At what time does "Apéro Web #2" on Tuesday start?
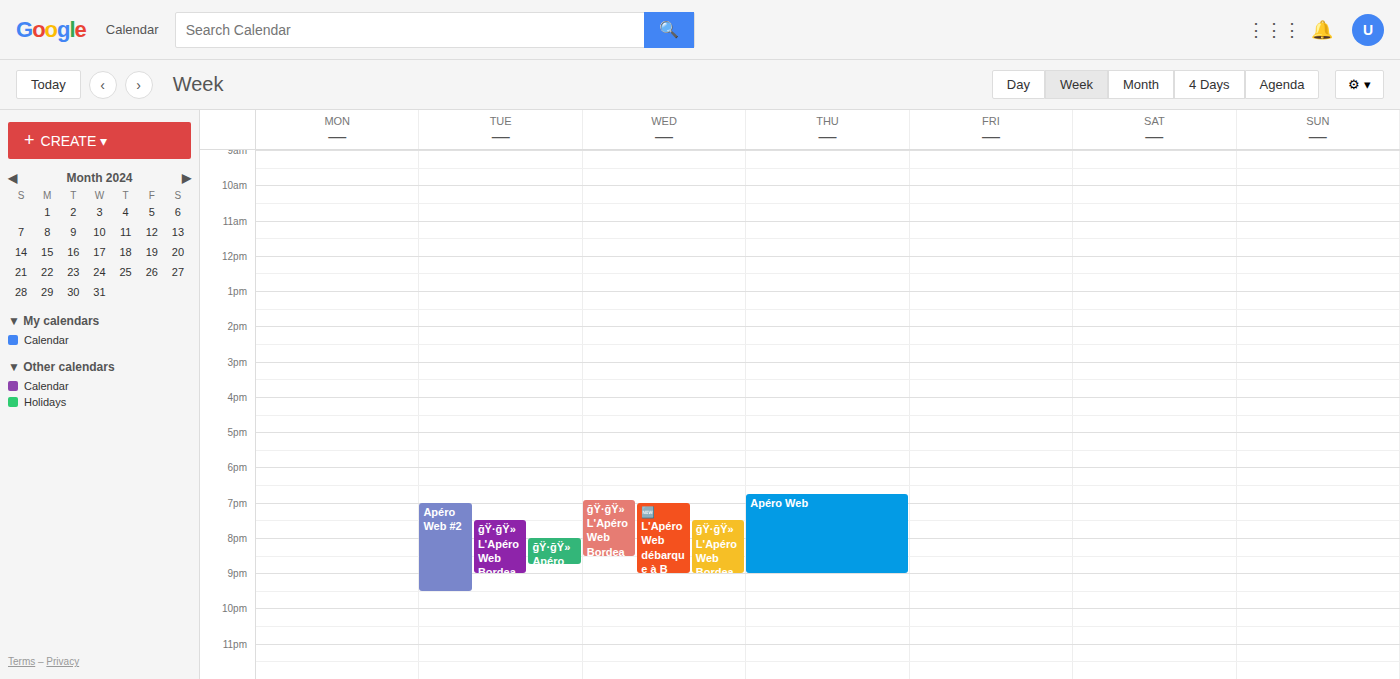
7:00 PM